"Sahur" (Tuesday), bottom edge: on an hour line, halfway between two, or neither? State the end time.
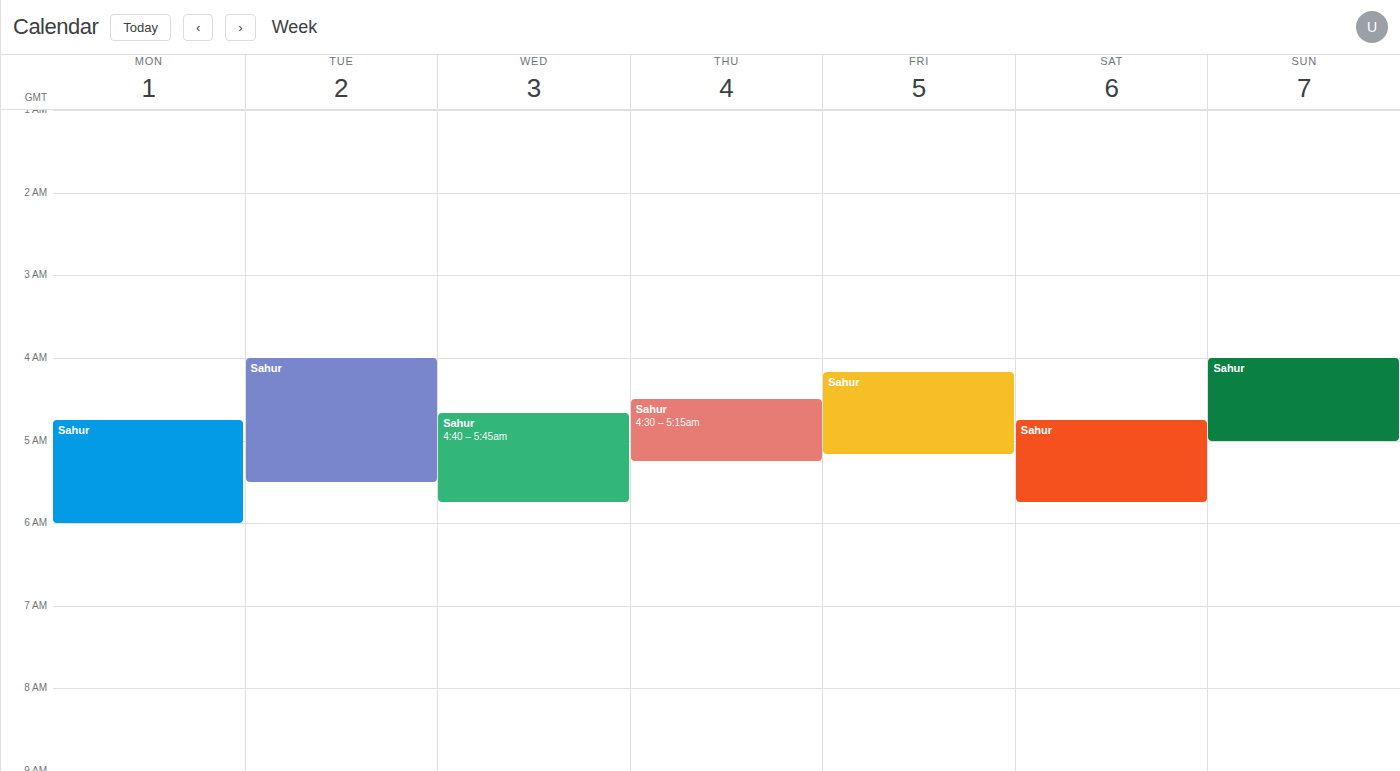
5:30 AM -- halfway between the 5 AM and 6 AM lines.